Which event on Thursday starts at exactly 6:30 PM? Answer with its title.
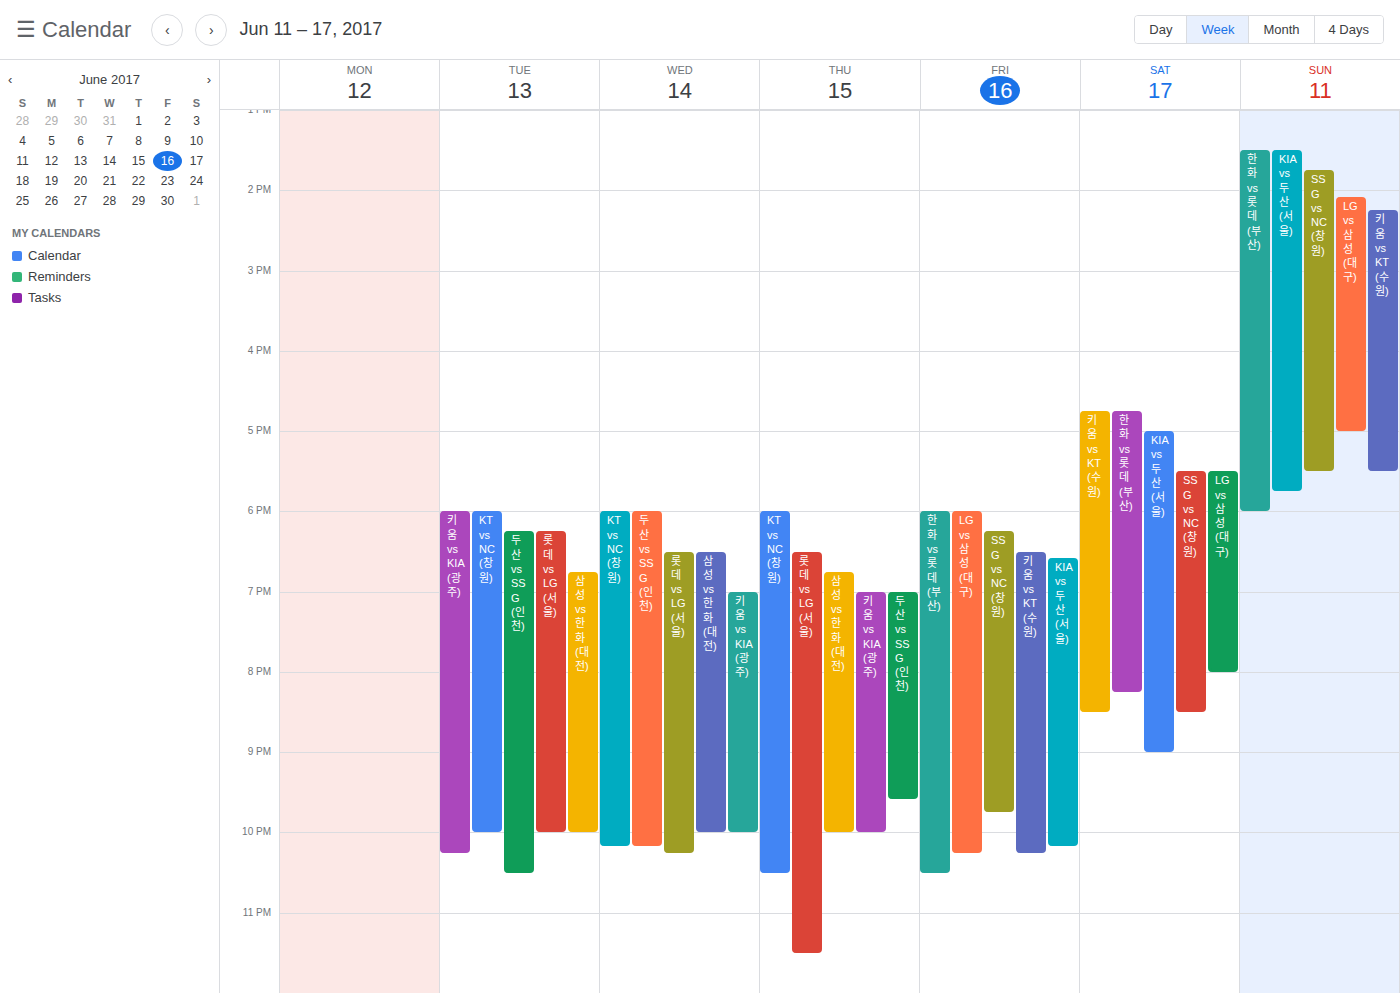
"롯데 vs LG (서울)"